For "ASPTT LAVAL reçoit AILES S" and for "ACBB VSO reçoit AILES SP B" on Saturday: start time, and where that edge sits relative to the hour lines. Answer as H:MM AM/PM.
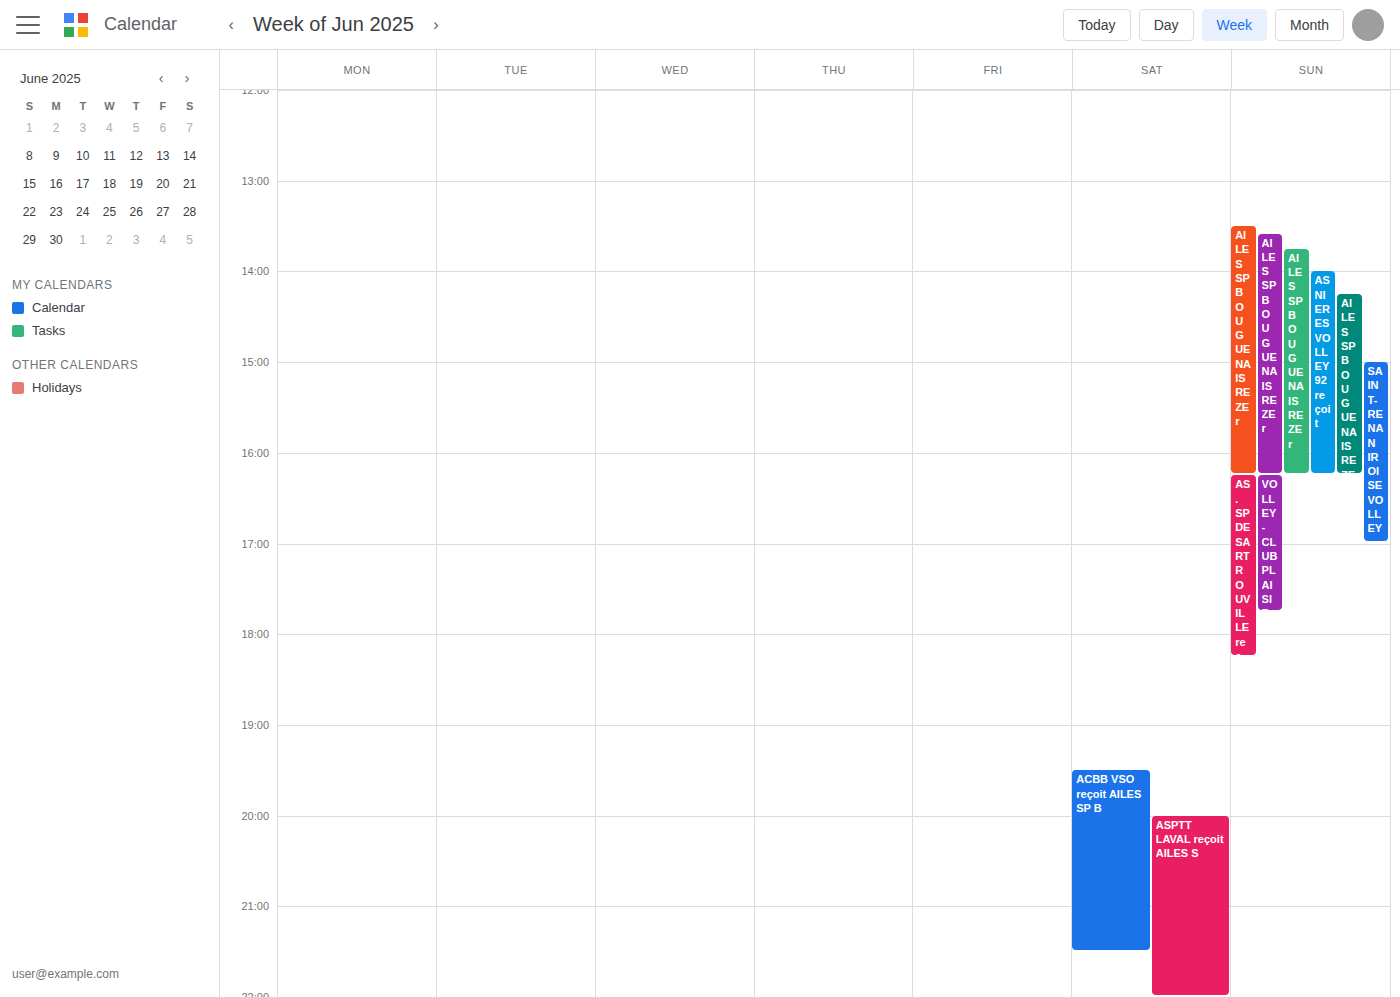
"ASPTT LAVAL reçoit AILES S": 8:00 PM, exactly on the 8 PM line. "ACBB VSO reçoit AILES SP B": 7:30 PM, halfway between the 7 PM and 8 PM lines.